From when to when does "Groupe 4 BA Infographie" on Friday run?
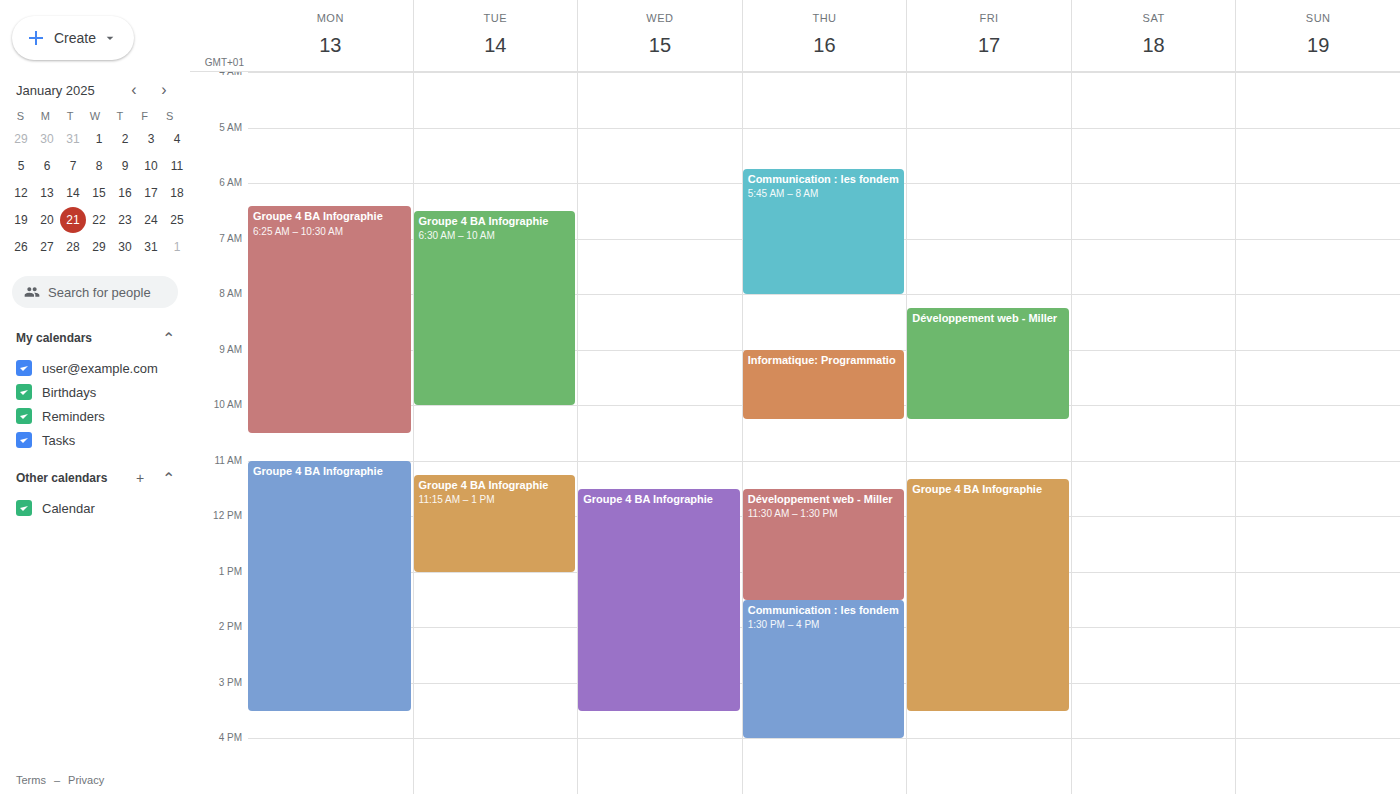
11:20 AM to 3:30 PM